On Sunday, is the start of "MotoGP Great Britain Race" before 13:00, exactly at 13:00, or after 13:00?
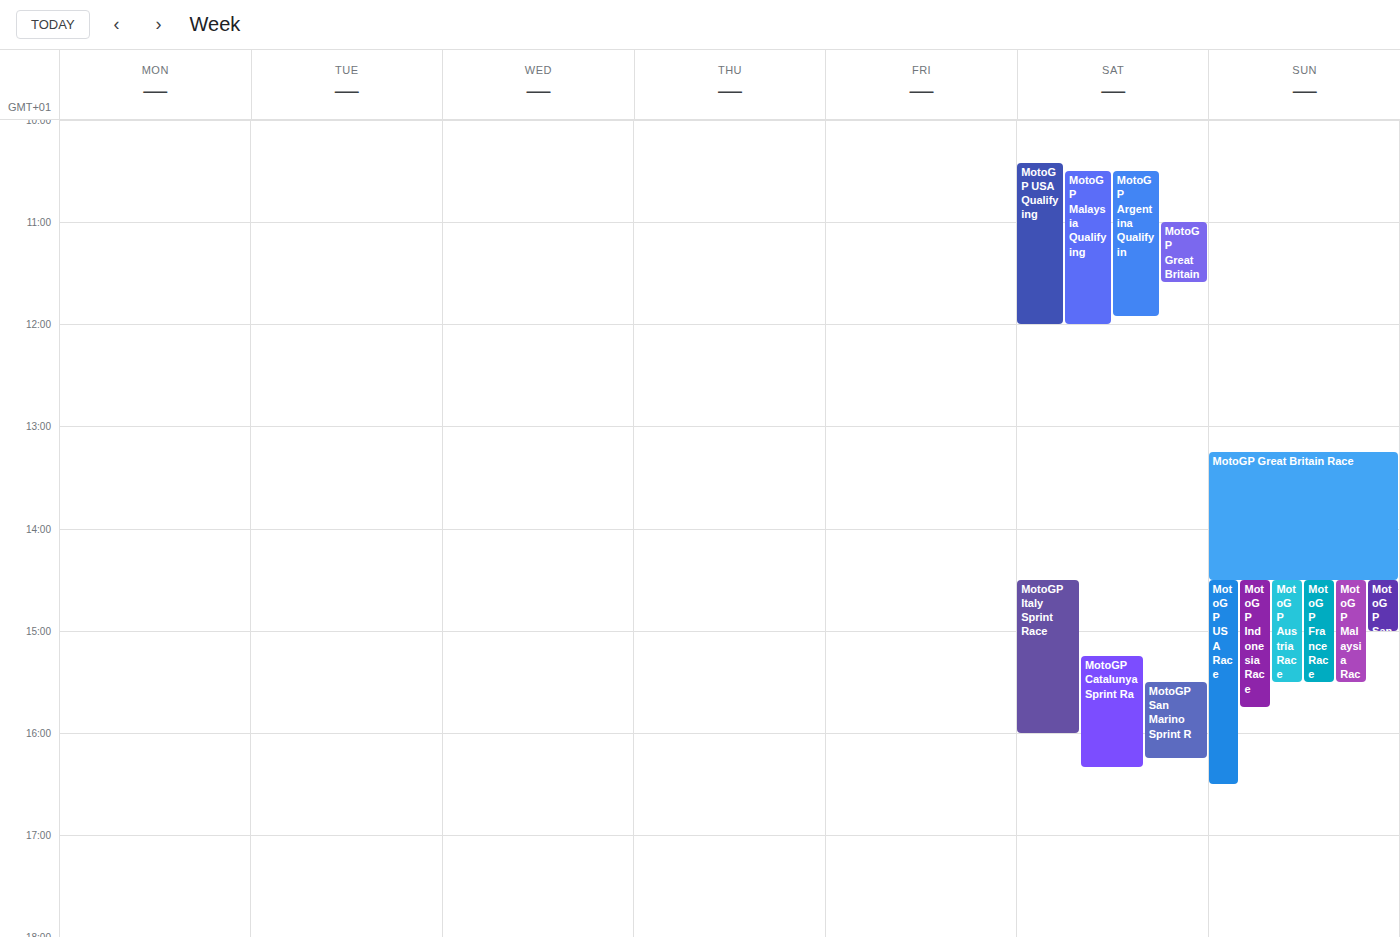
13:15 -- after 13:00, 15 minutes below the 13:00 line.